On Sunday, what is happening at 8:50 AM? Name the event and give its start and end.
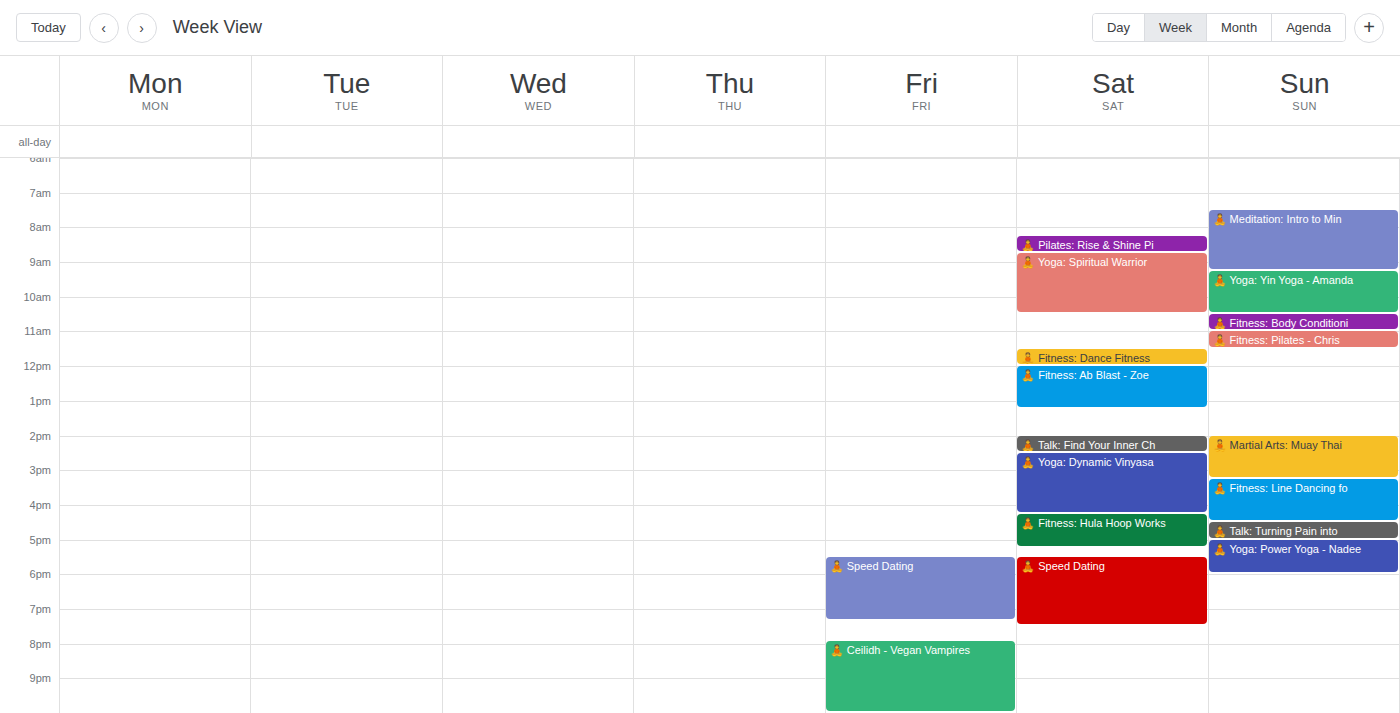
"🧘 Meditation: Intro to Min", 7:30 AM to 9:15 AM